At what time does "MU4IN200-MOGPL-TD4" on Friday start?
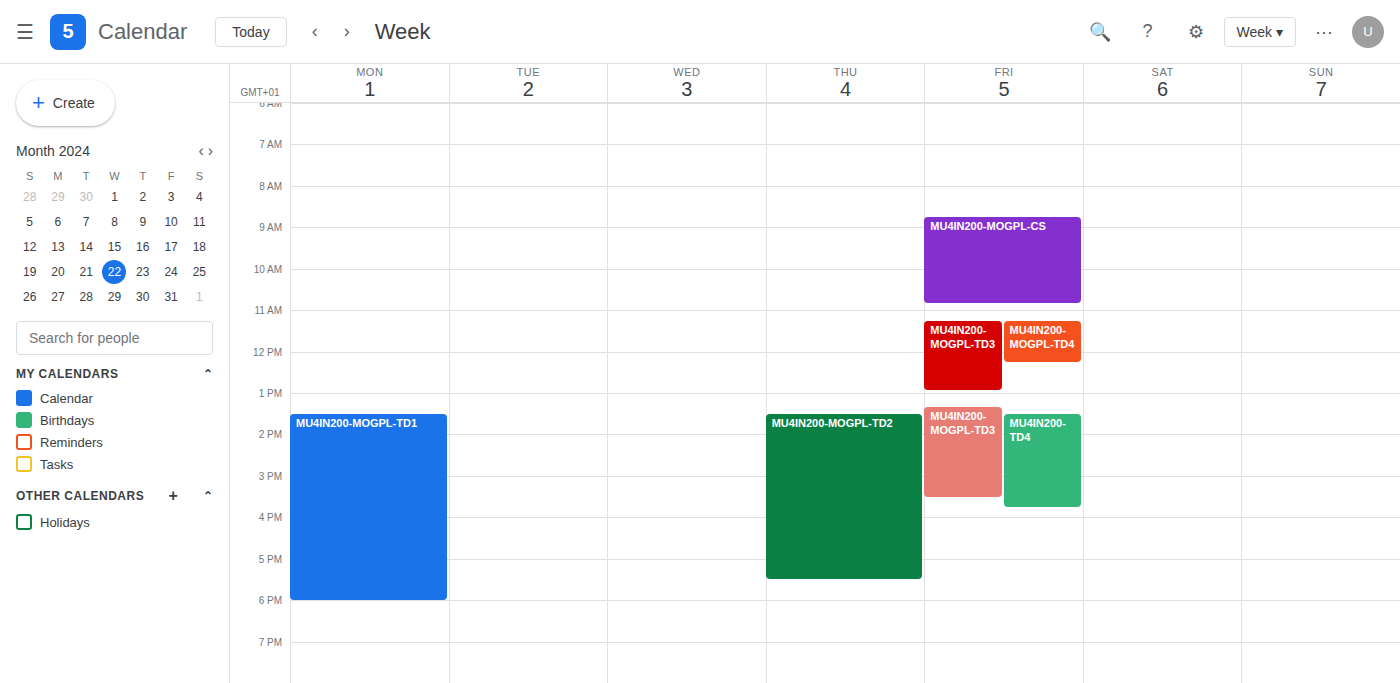
11:15 AM